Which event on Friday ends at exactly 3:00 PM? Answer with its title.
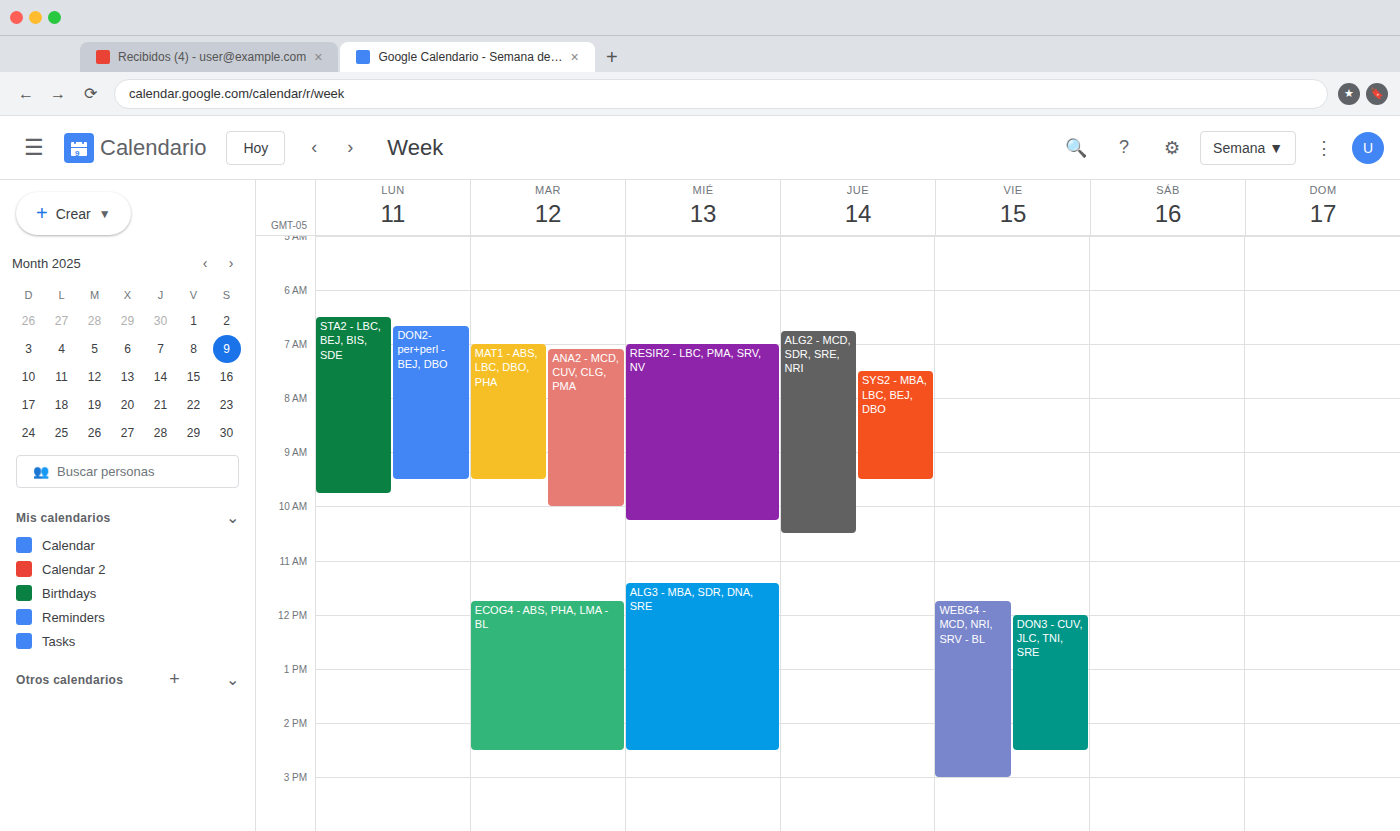
"WEBG4 - MCD, NRI, SRV - BL"